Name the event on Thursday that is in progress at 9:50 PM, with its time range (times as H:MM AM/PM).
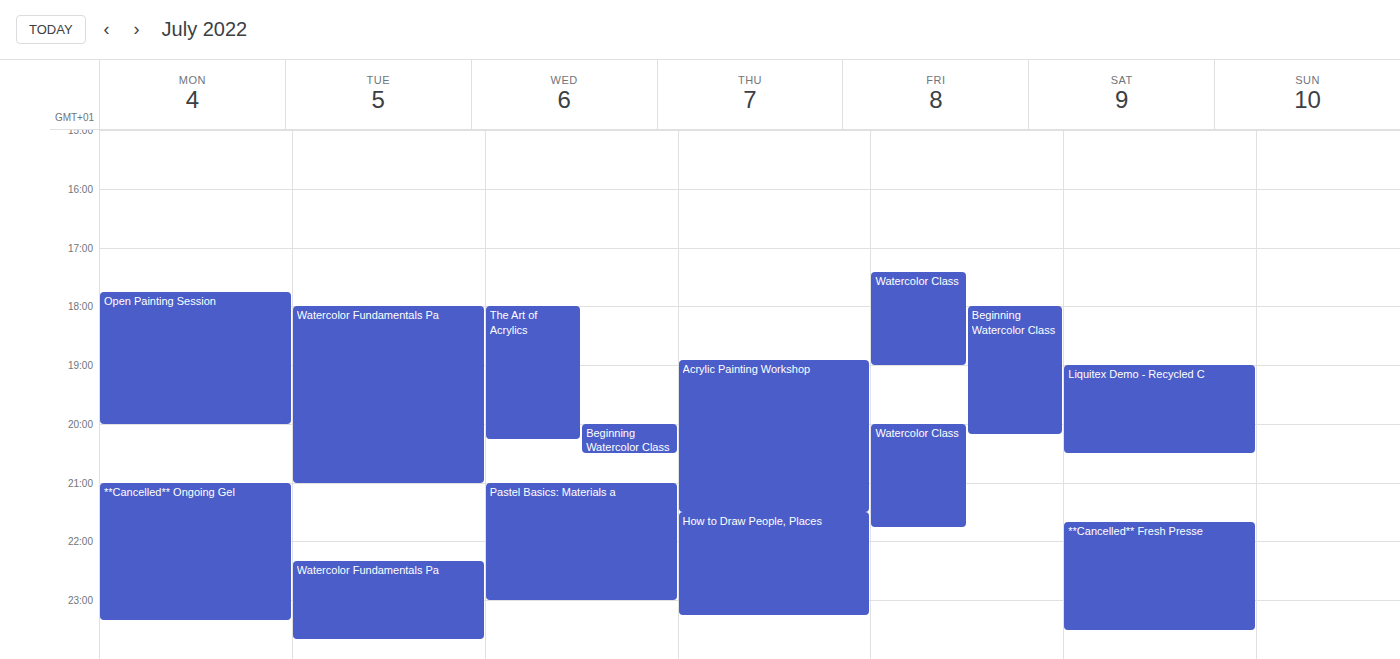
"How to Draw People, Places", 9:30 PM to 11:15 PM